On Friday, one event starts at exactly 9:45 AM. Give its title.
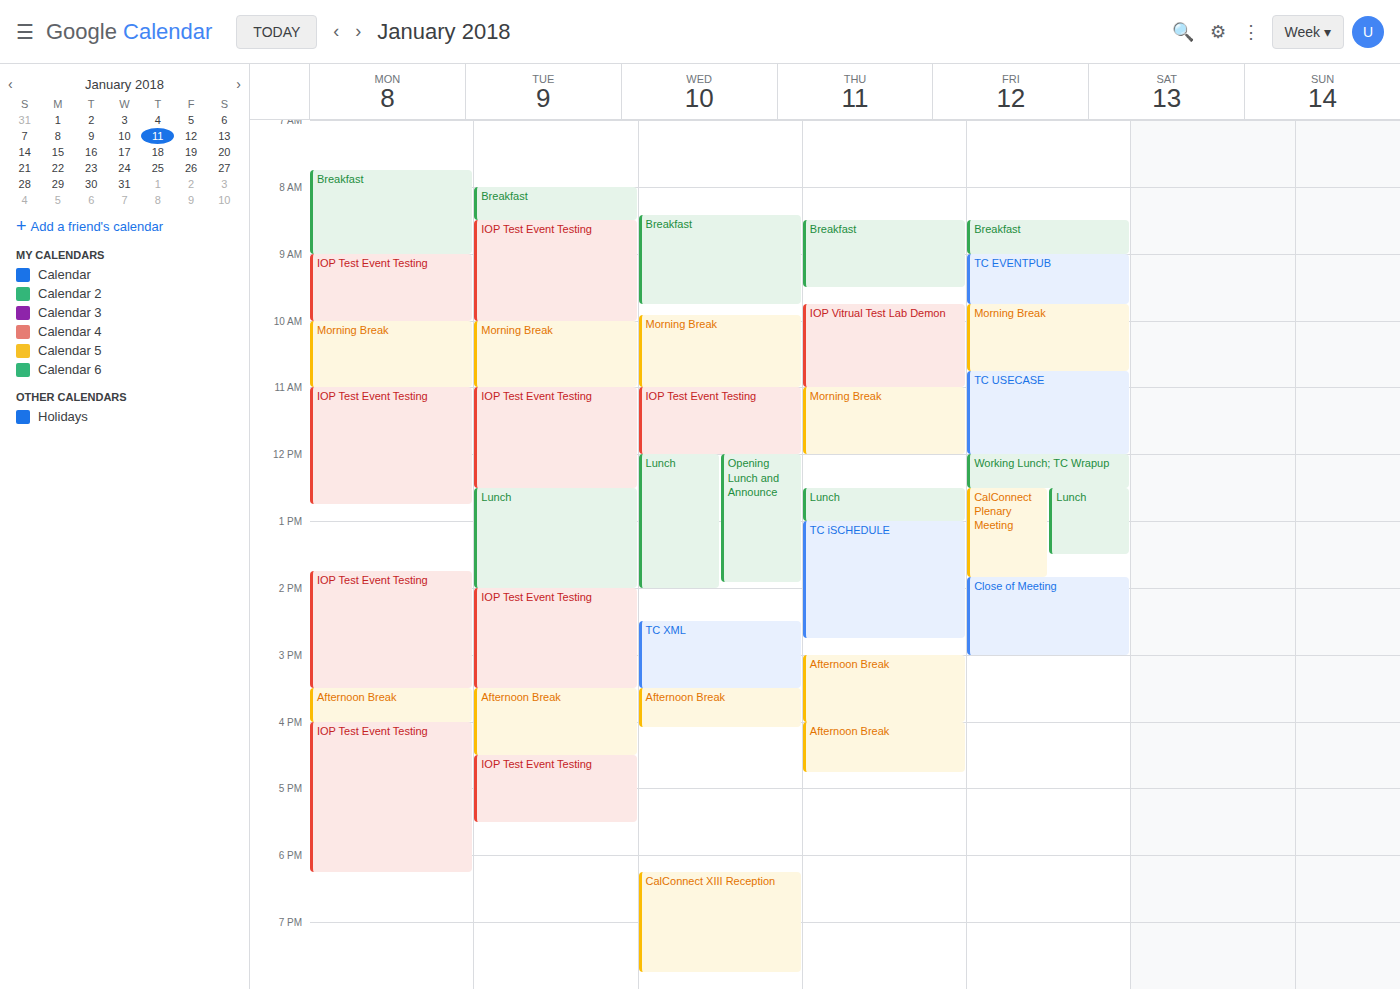
"Morning Break"